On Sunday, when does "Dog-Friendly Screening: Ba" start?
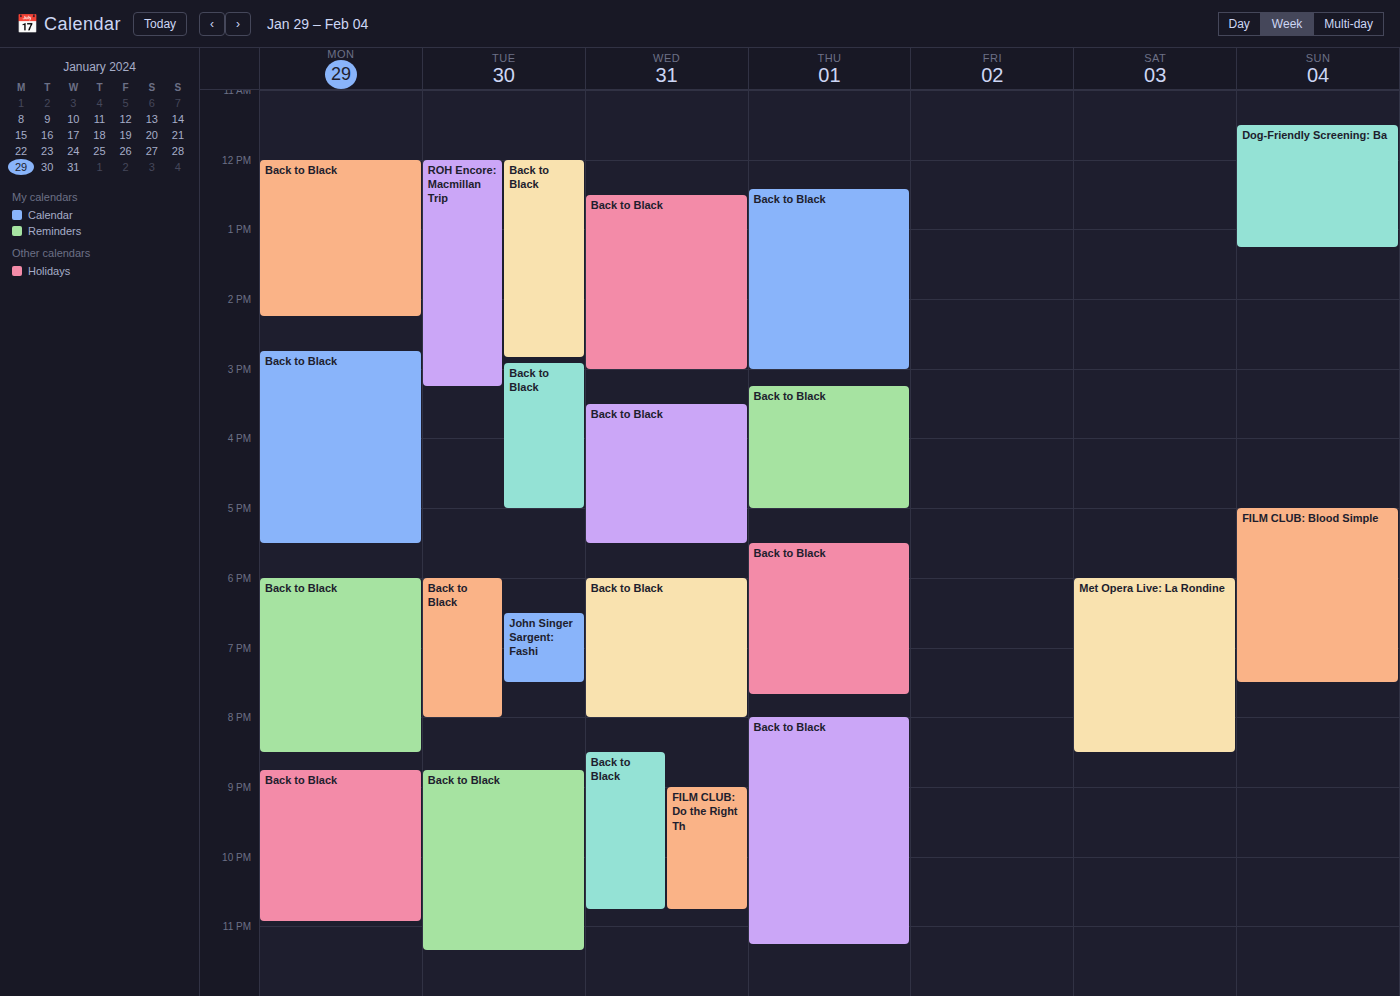
11:30 AM